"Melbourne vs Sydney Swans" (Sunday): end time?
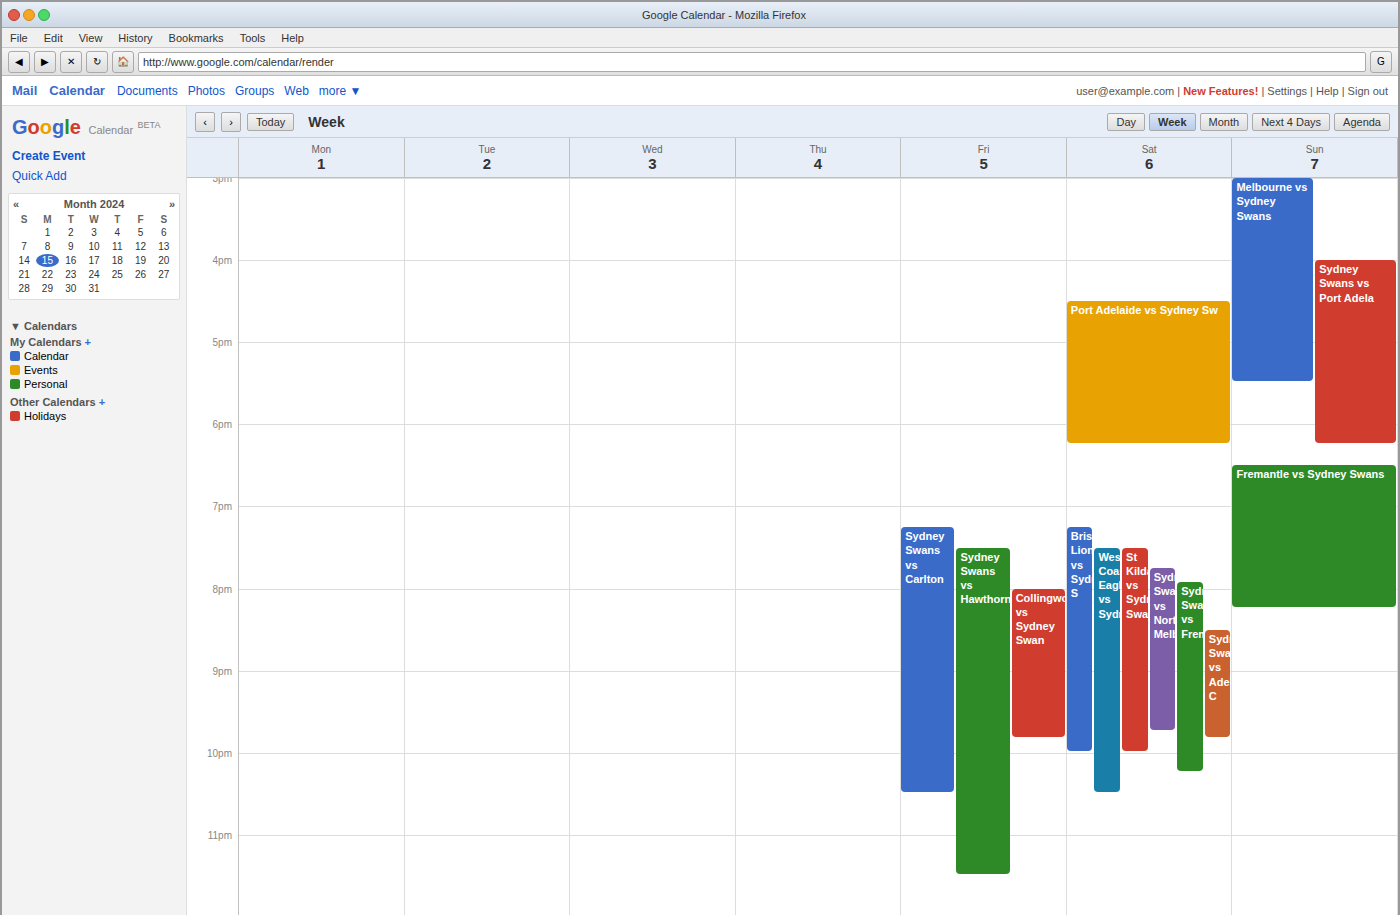
5:30 PM